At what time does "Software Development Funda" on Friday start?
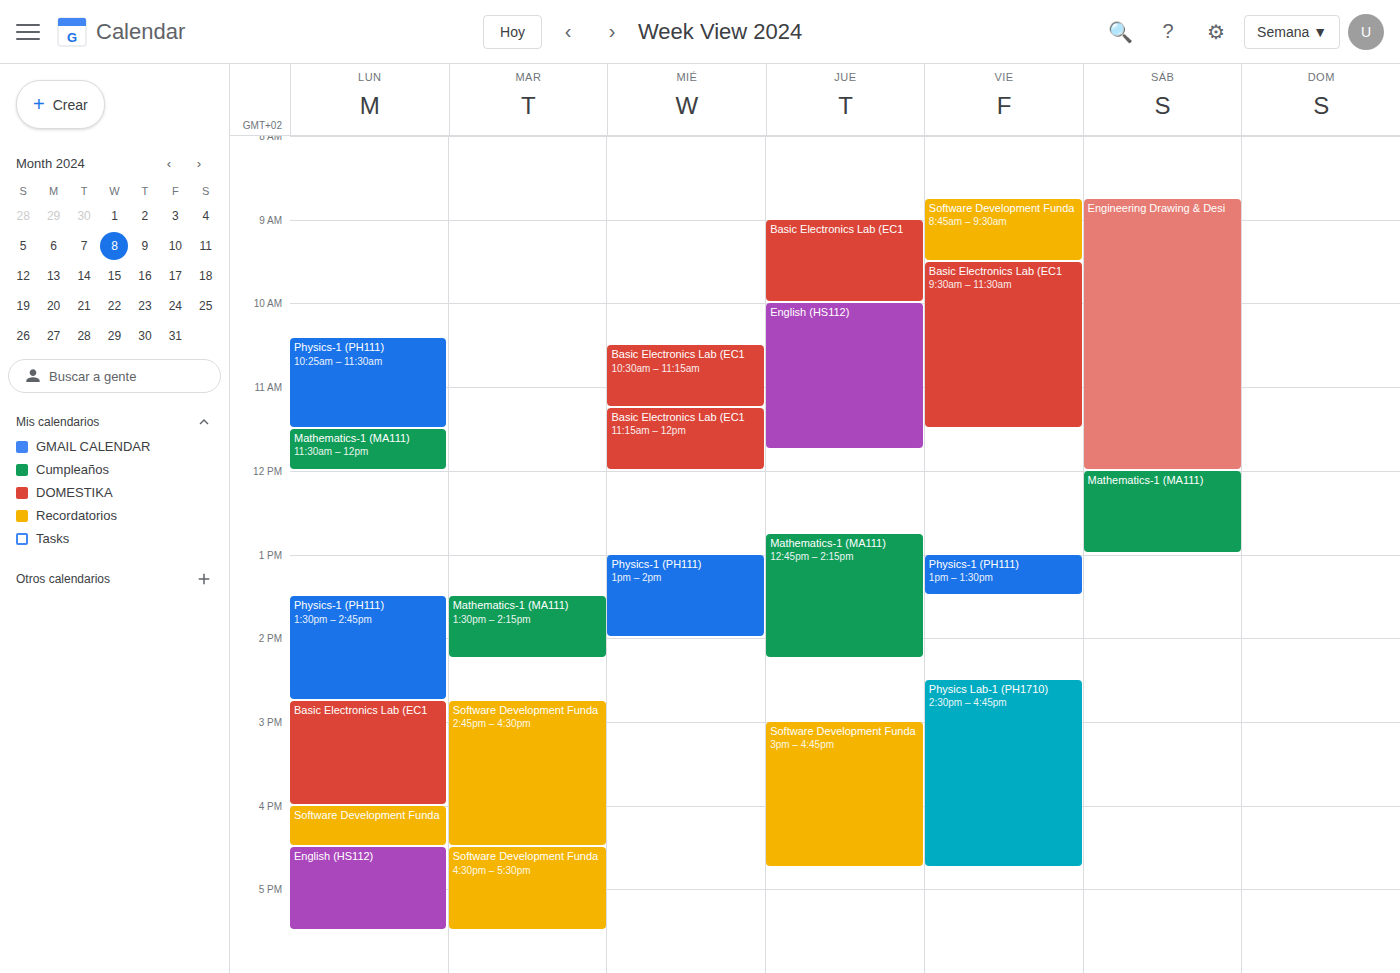
08:45